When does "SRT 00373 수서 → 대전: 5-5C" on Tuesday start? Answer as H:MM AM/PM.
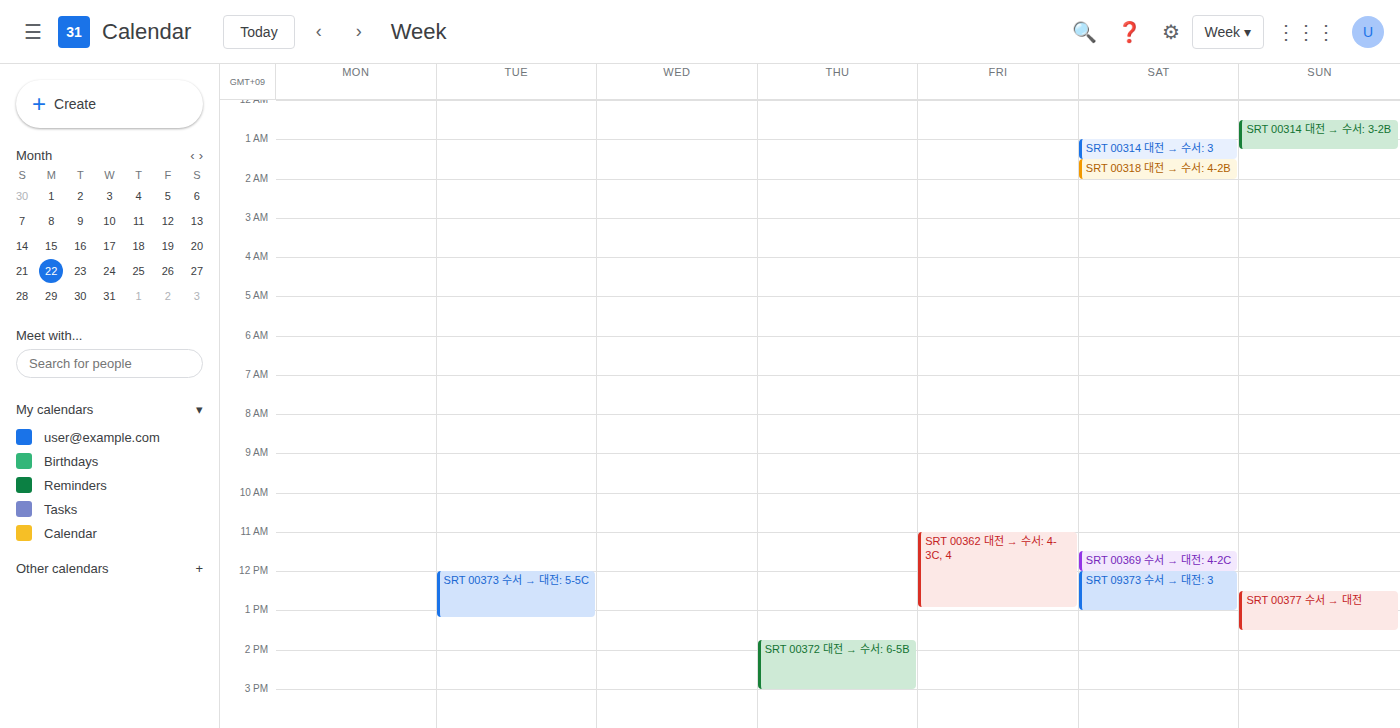
12:00 PM